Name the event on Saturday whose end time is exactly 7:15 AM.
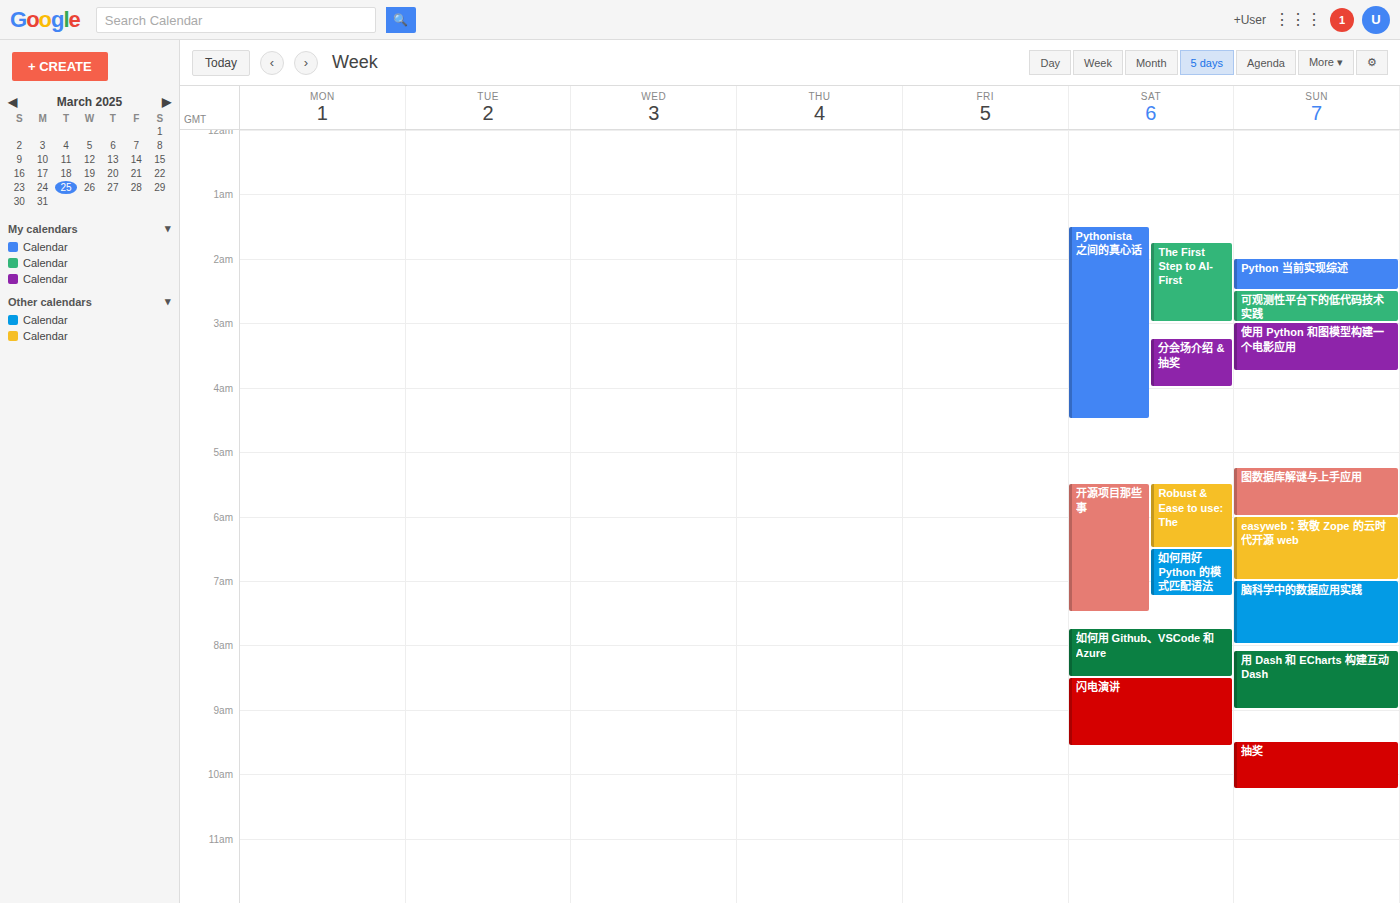
"如何用好 Python 的模式匹配语法"